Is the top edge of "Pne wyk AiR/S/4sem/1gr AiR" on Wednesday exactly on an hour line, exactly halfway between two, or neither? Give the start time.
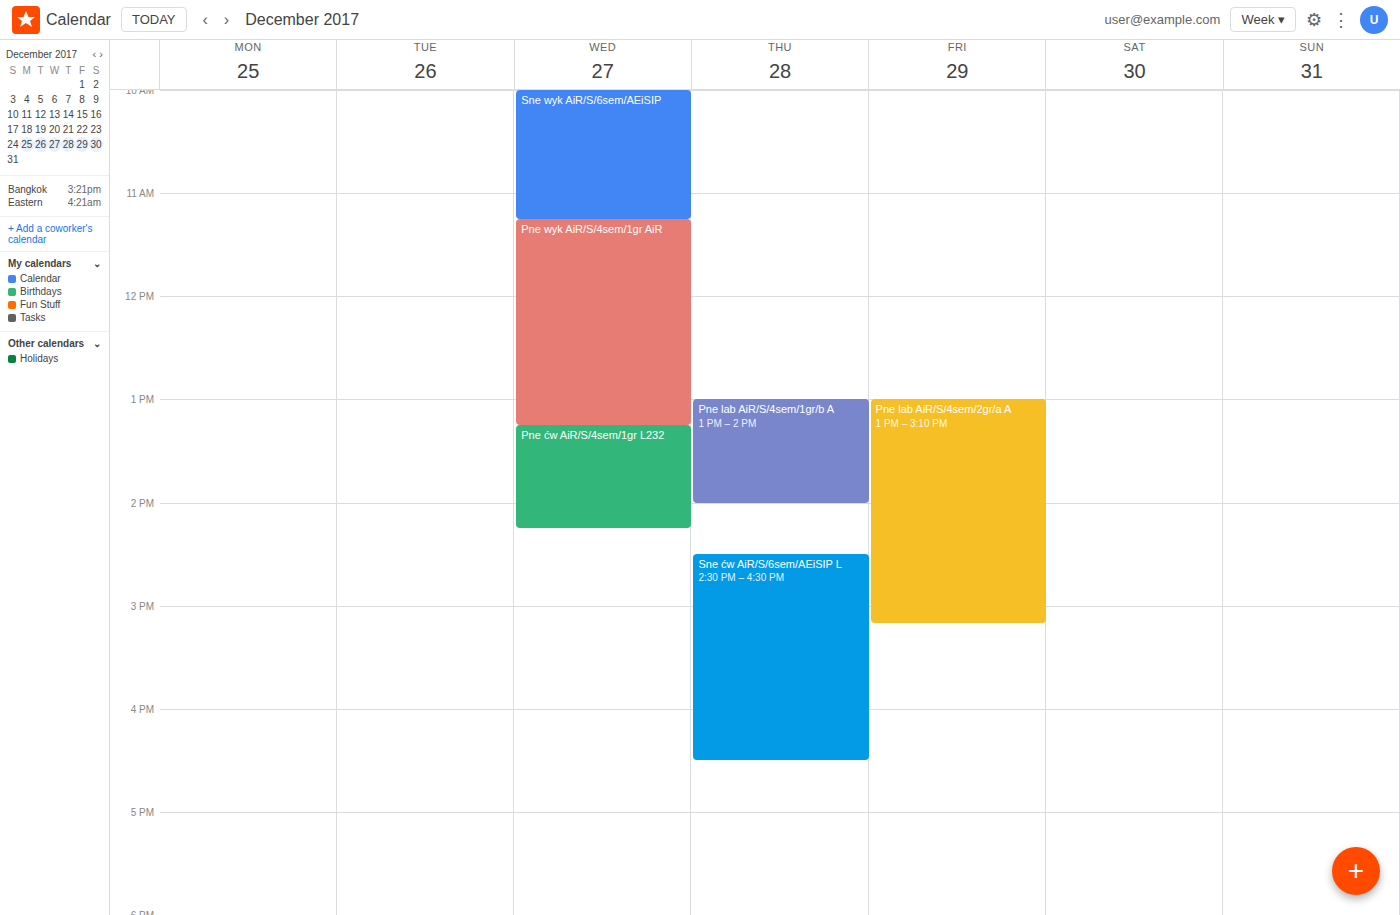
11:15 -- neither: a quarter of the way from the 11:00 line to the 12:00 line.